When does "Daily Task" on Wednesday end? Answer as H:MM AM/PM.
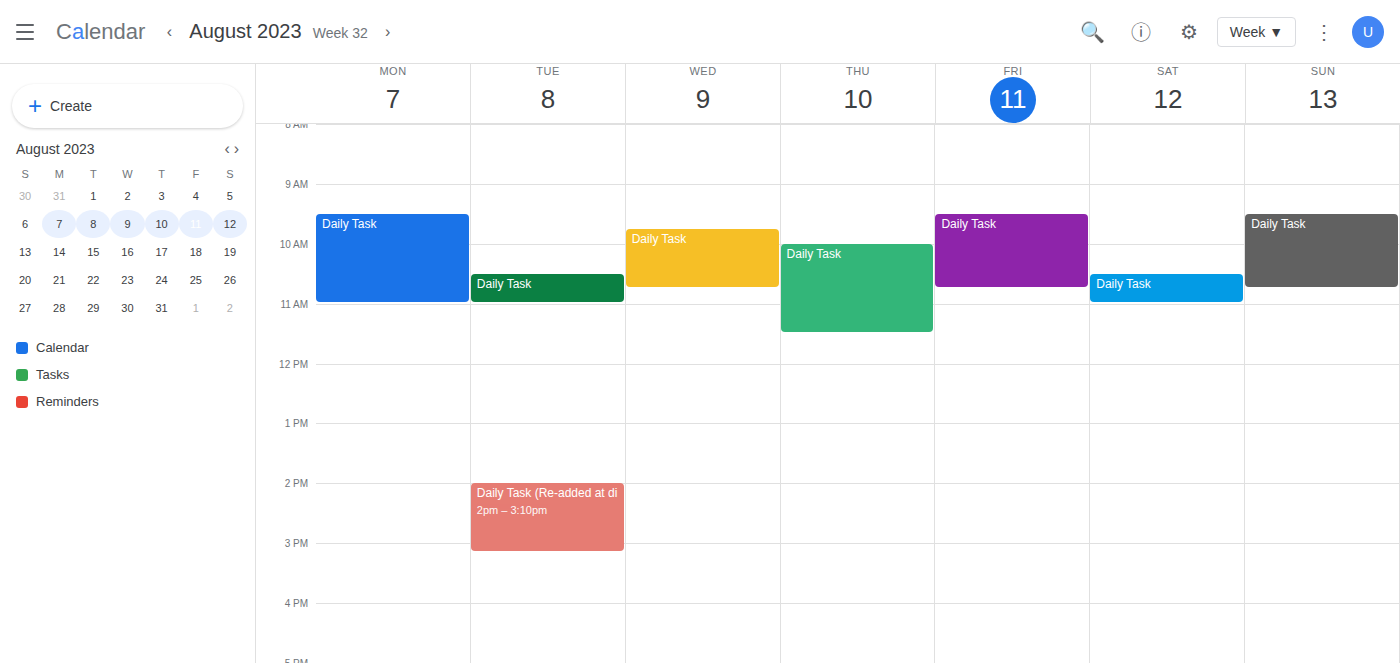
10:45 AM